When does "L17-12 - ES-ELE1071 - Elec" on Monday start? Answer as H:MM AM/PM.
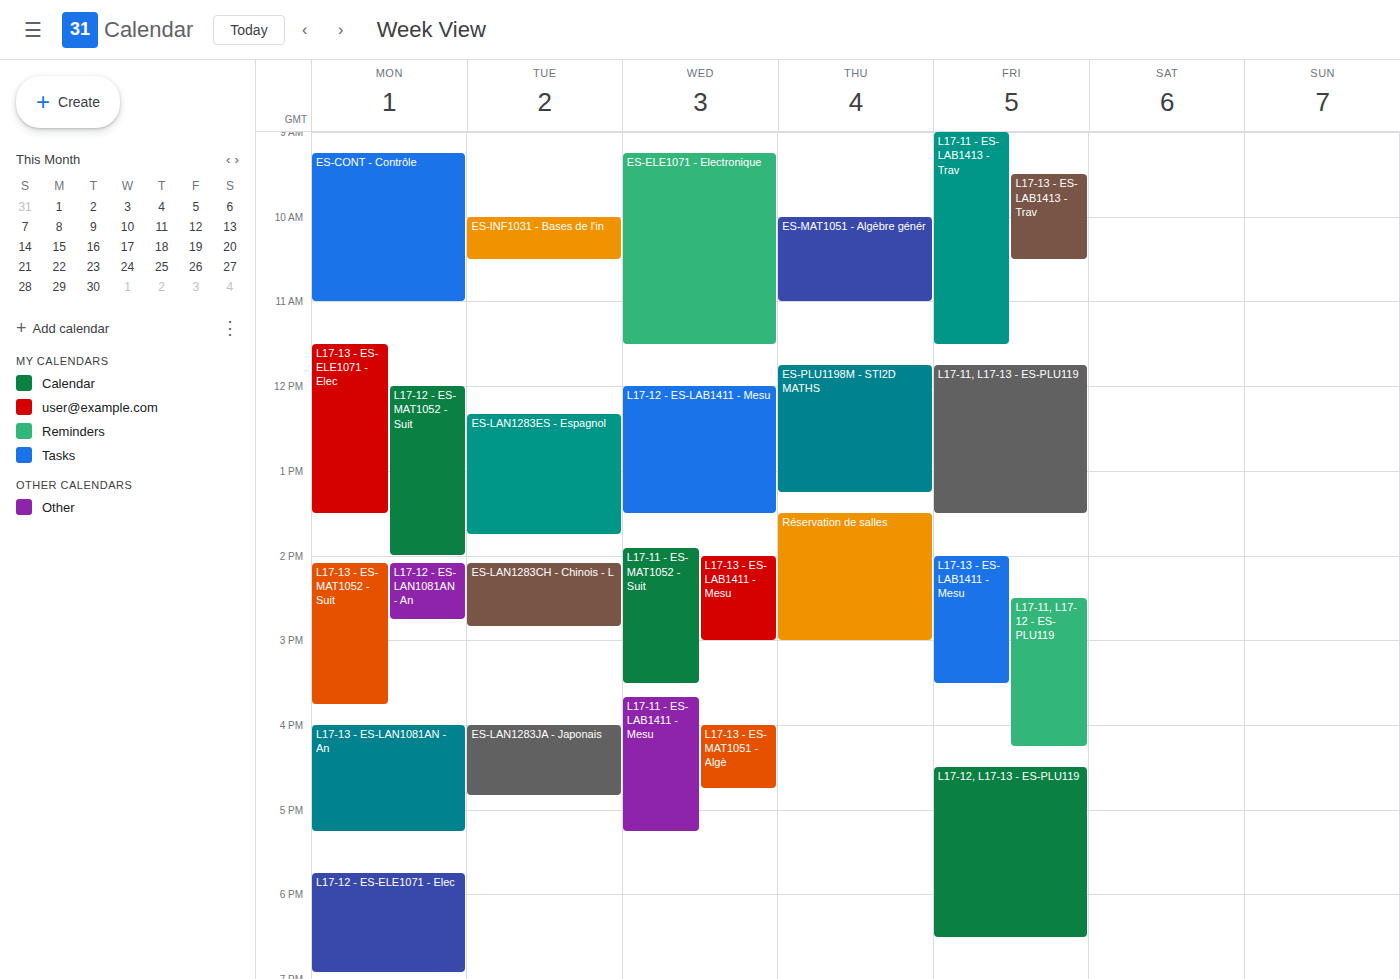
5:45 PM